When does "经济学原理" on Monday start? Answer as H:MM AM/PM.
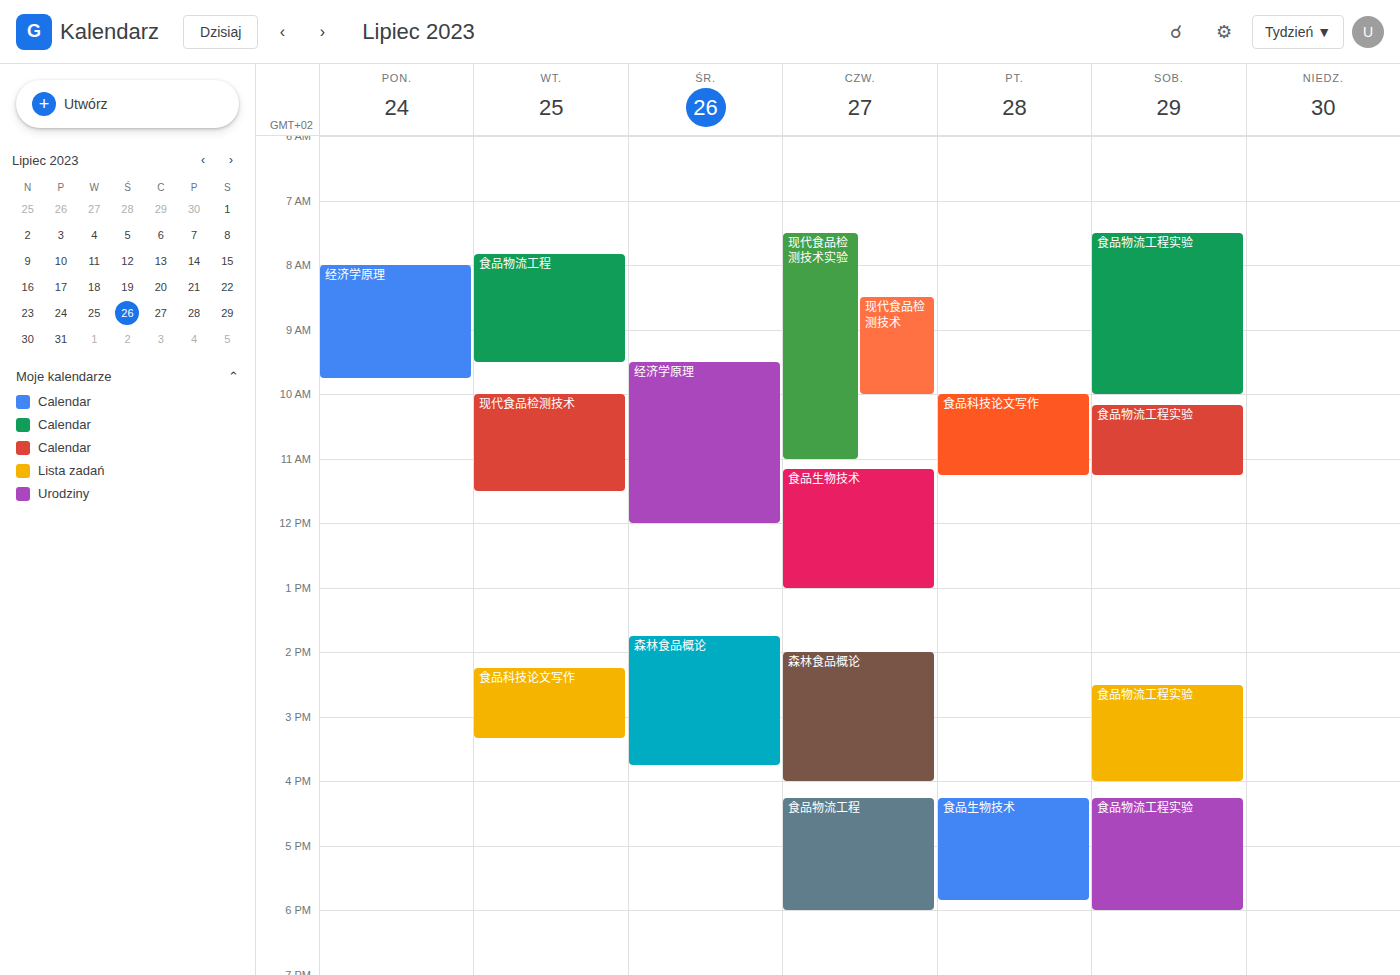
8:00 AM